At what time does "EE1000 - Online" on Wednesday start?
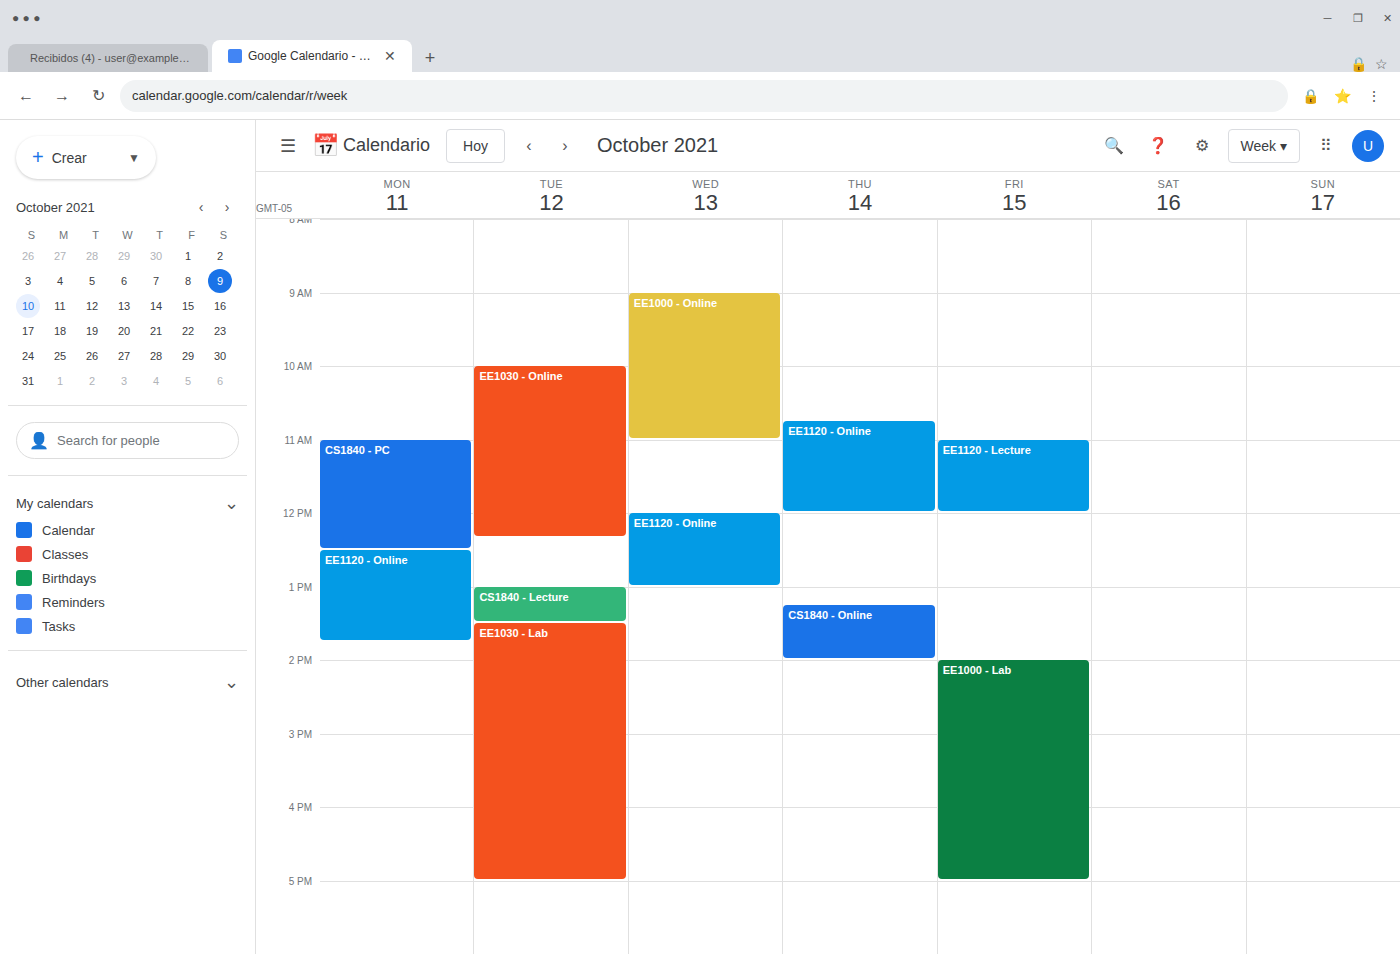
9:00 AM